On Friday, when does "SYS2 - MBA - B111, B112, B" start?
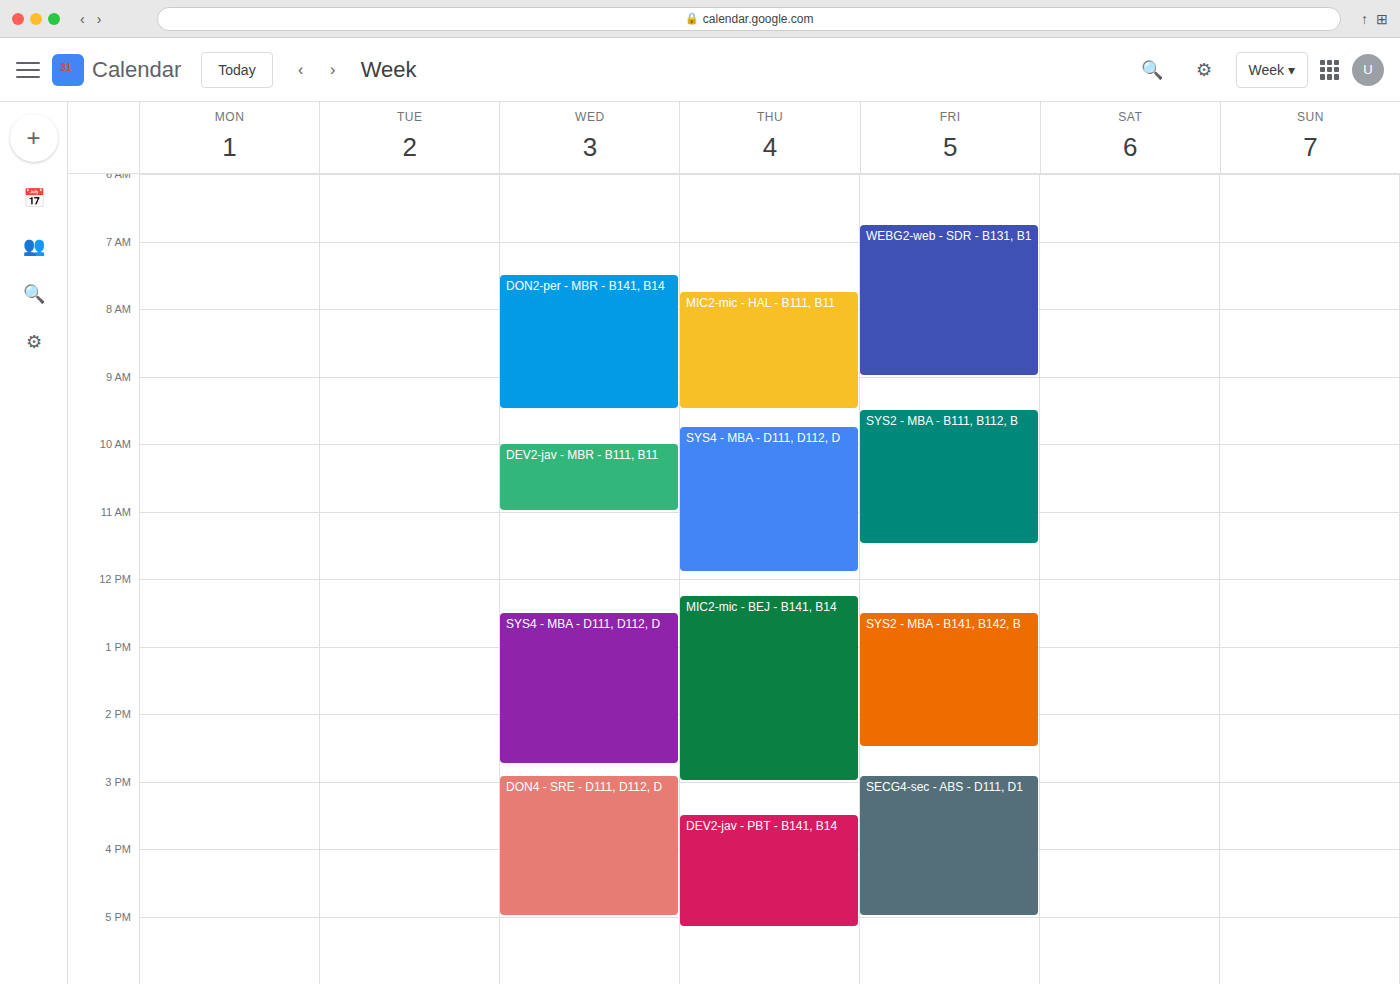
9:30 AM